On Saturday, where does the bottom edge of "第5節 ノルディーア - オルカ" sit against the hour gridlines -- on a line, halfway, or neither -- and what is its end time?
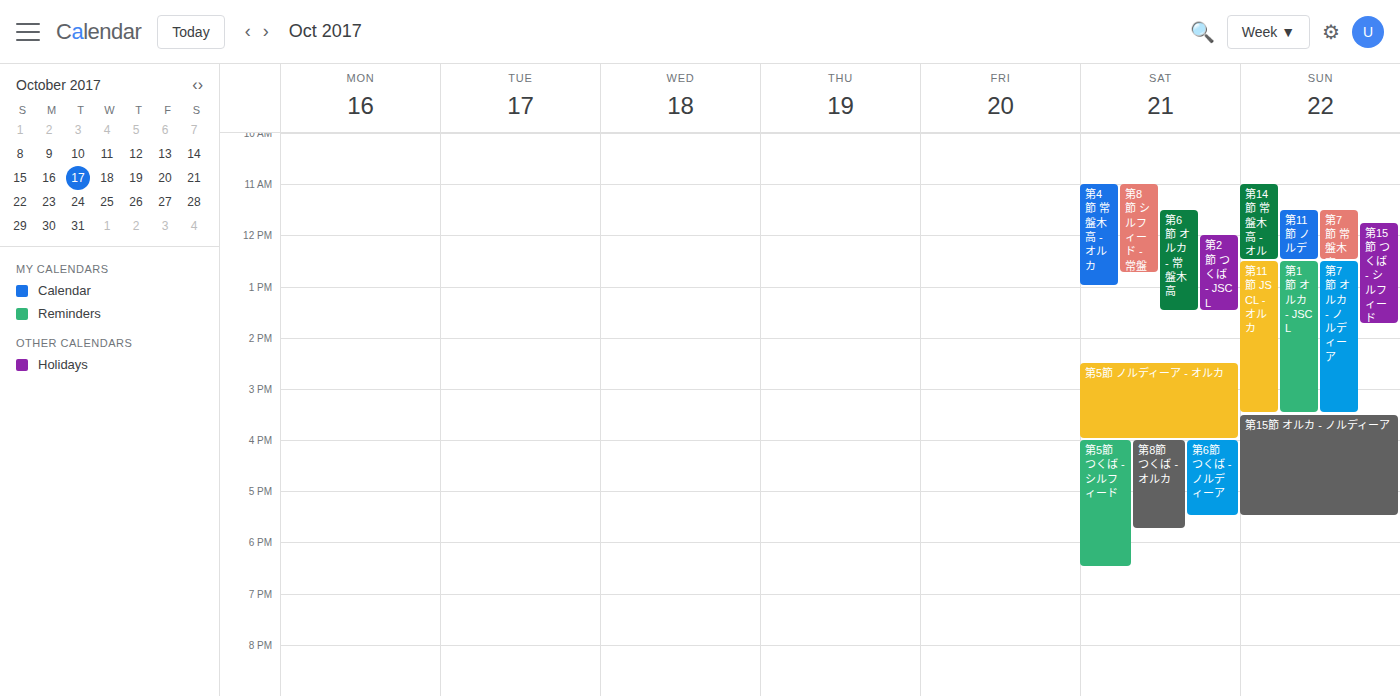
4:00 PM -- exactly on the 4 PM line.